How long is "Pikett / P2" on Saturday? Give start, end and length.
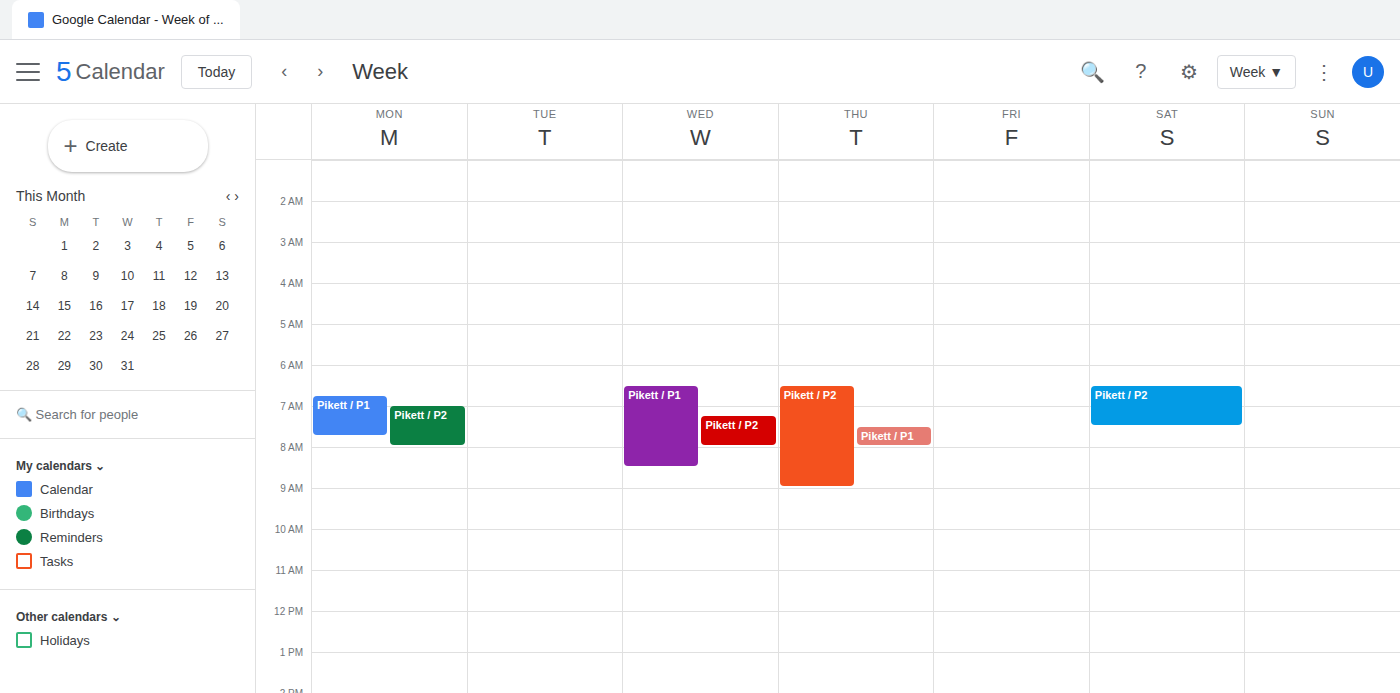
6:30 AM to 7:30 AM, 1 hour